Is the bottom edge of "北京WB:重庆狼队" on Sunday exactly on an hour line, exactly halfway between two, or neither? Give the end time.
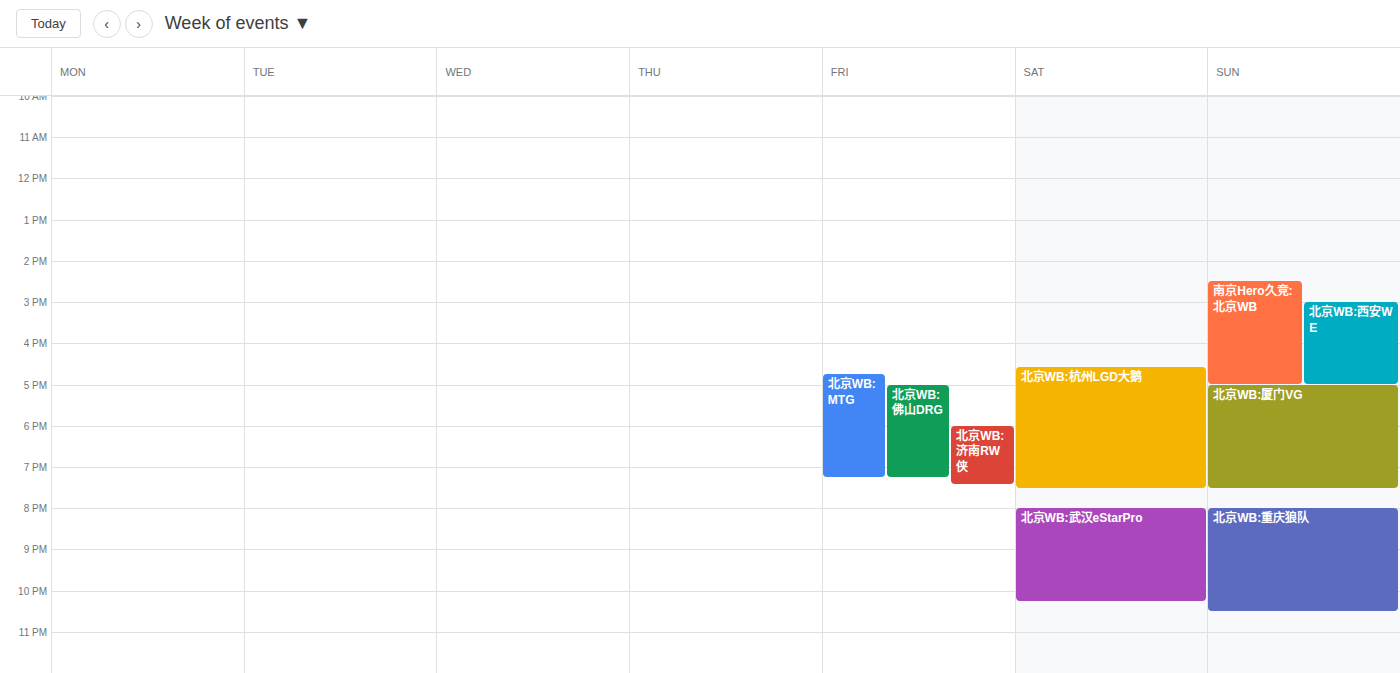
10:30 PM -- halfway between the 10 PM and 11 PM lines.